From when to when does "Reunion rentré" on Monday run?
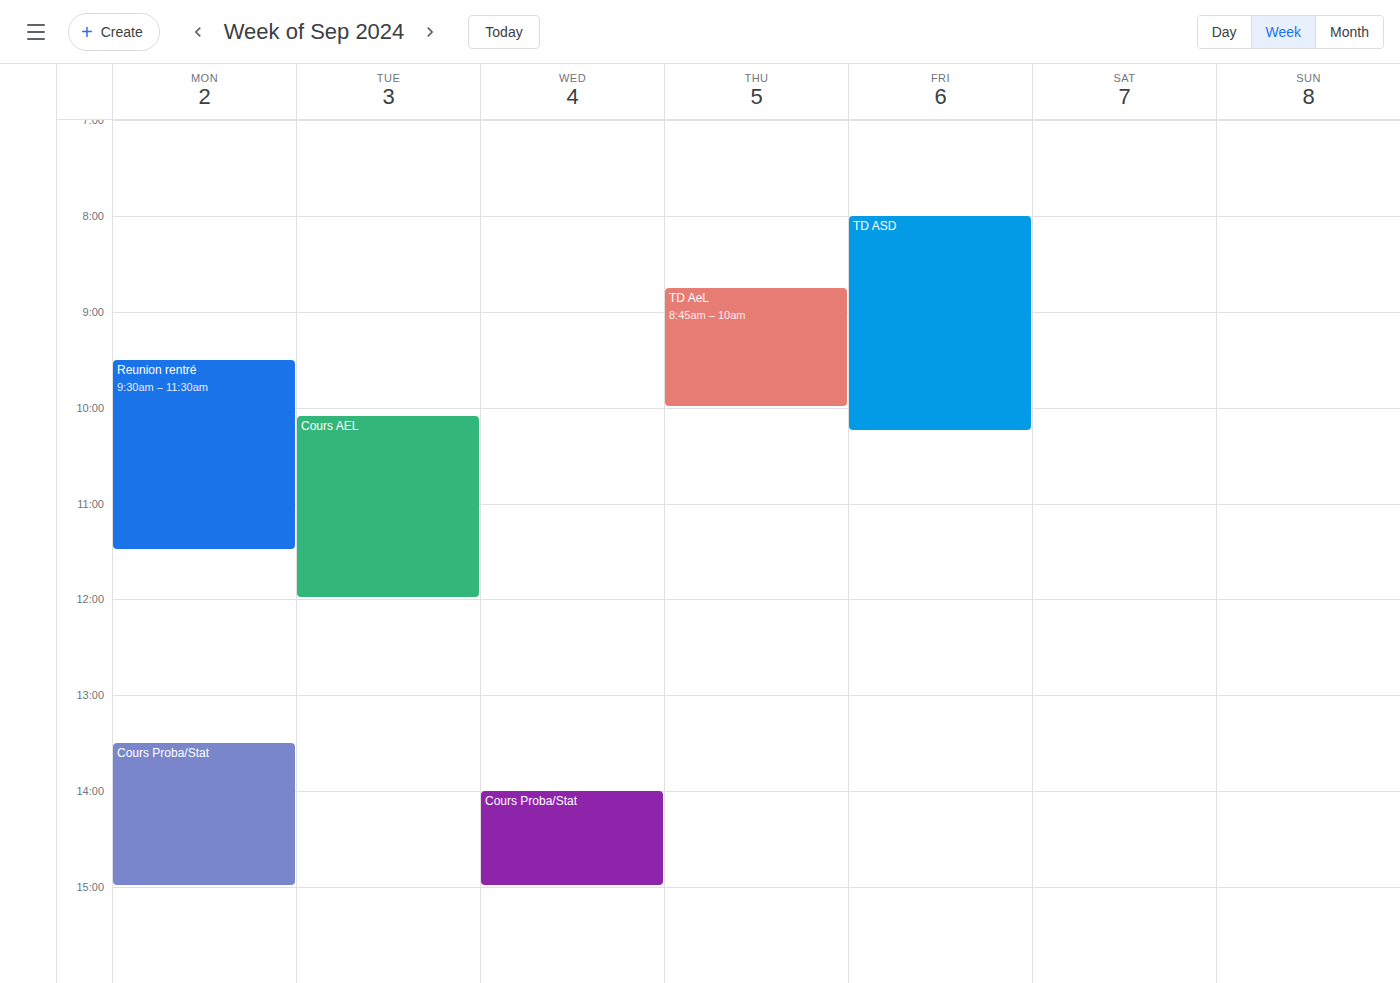
09:30 to 11:30